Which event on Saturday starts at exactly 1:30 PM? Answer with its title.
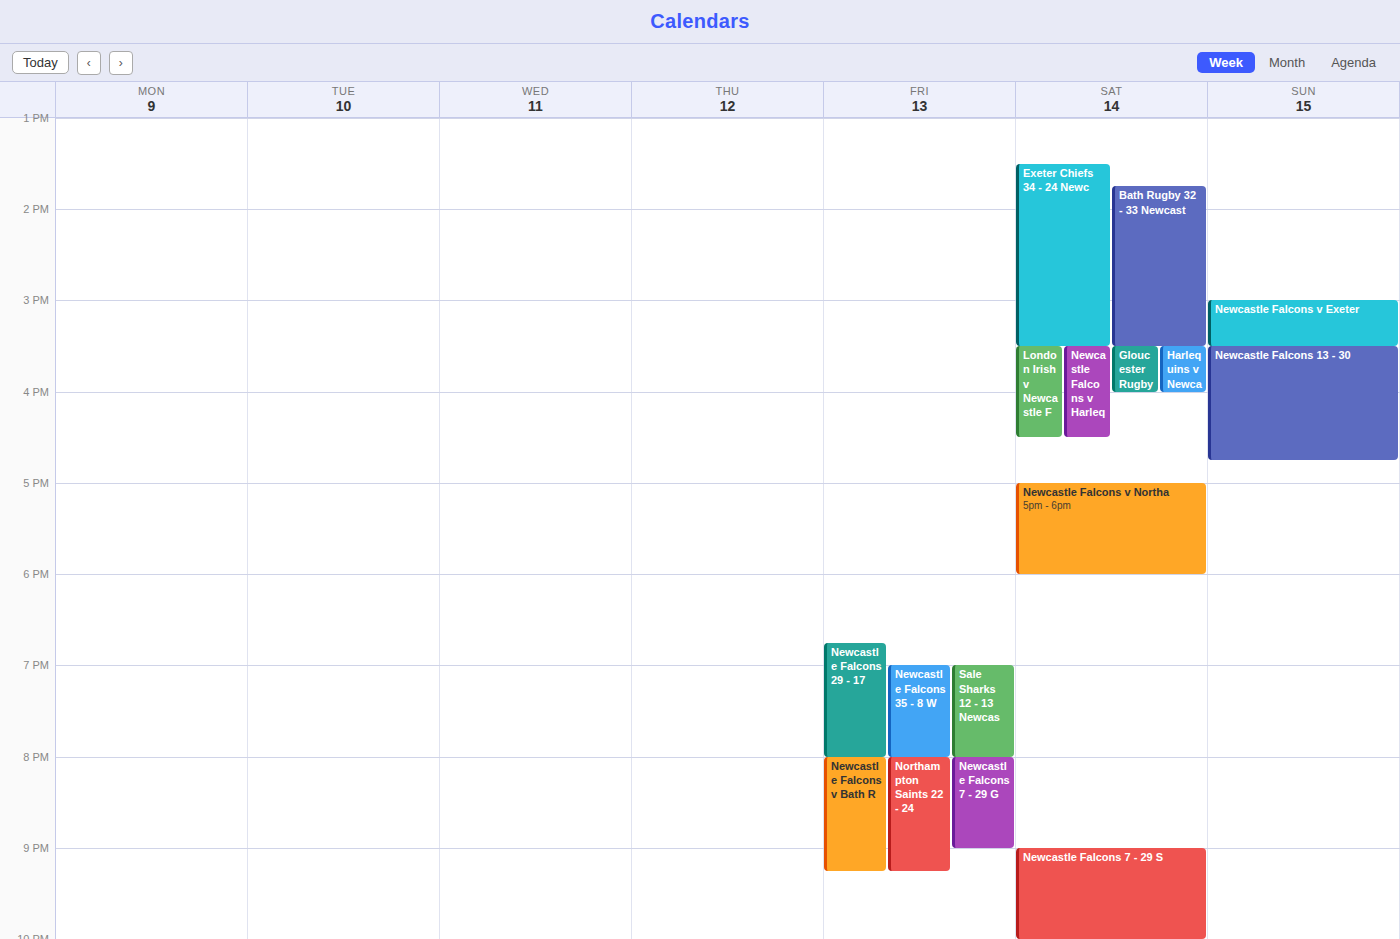
"Exeter Chiefs 34 - 24 Newc"